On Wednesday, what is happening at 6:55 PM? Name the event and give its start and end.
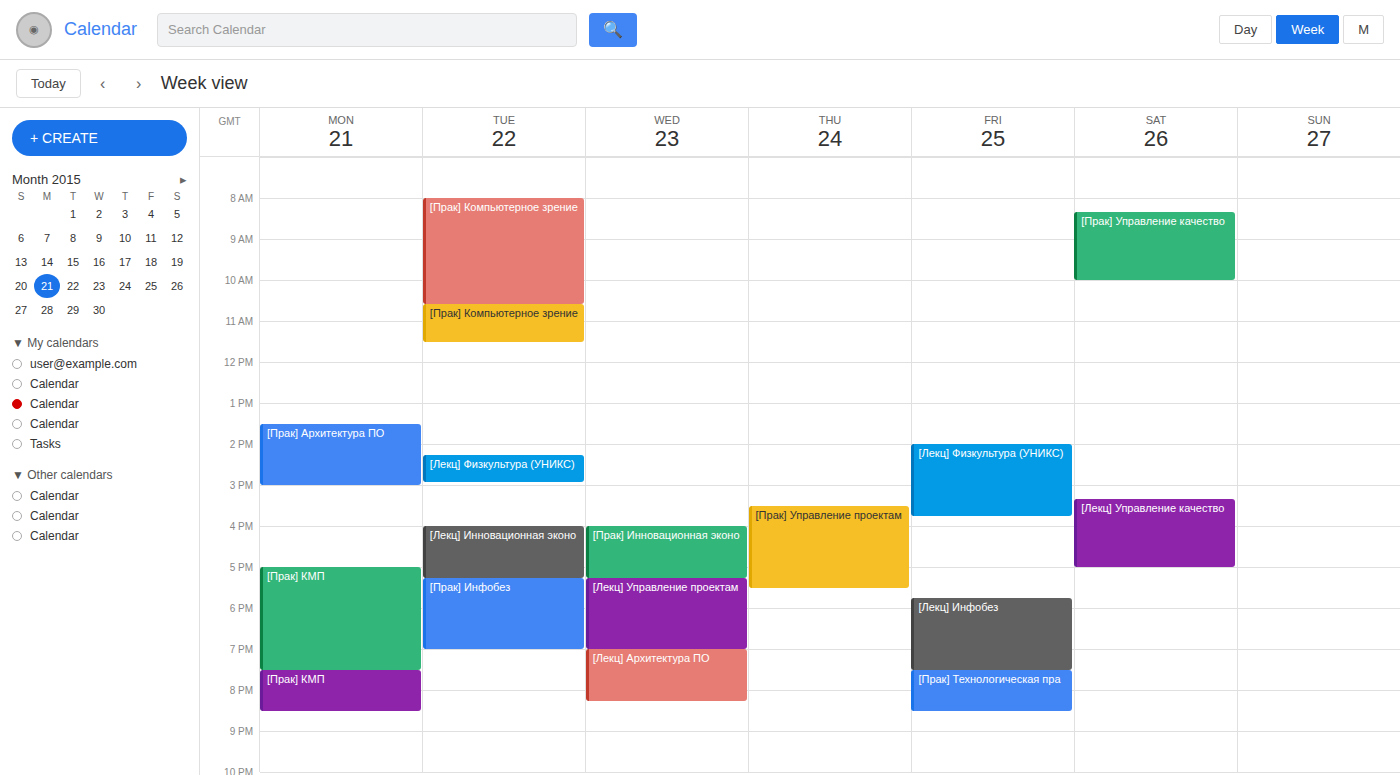
"[Лекц] Управление проектам", 5:15 PM to 7:00 PM